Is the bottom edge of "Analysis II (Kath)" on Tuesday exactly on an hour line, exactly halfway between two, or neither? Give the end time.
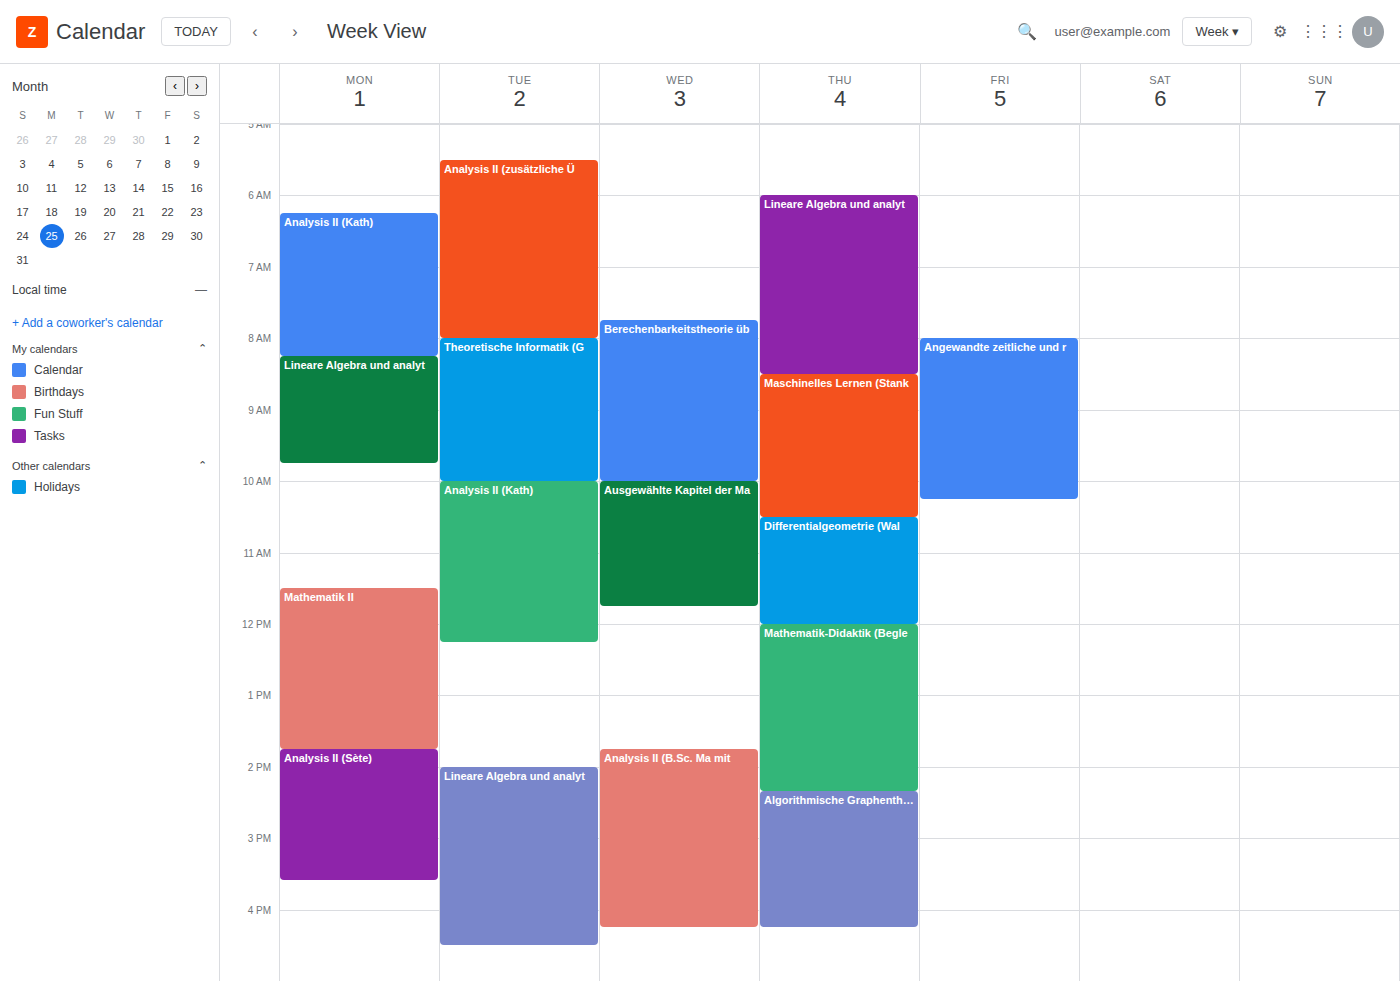
12:15 PM -- neither: a quarter of the way from the 12 PM line to the 1 PM line.